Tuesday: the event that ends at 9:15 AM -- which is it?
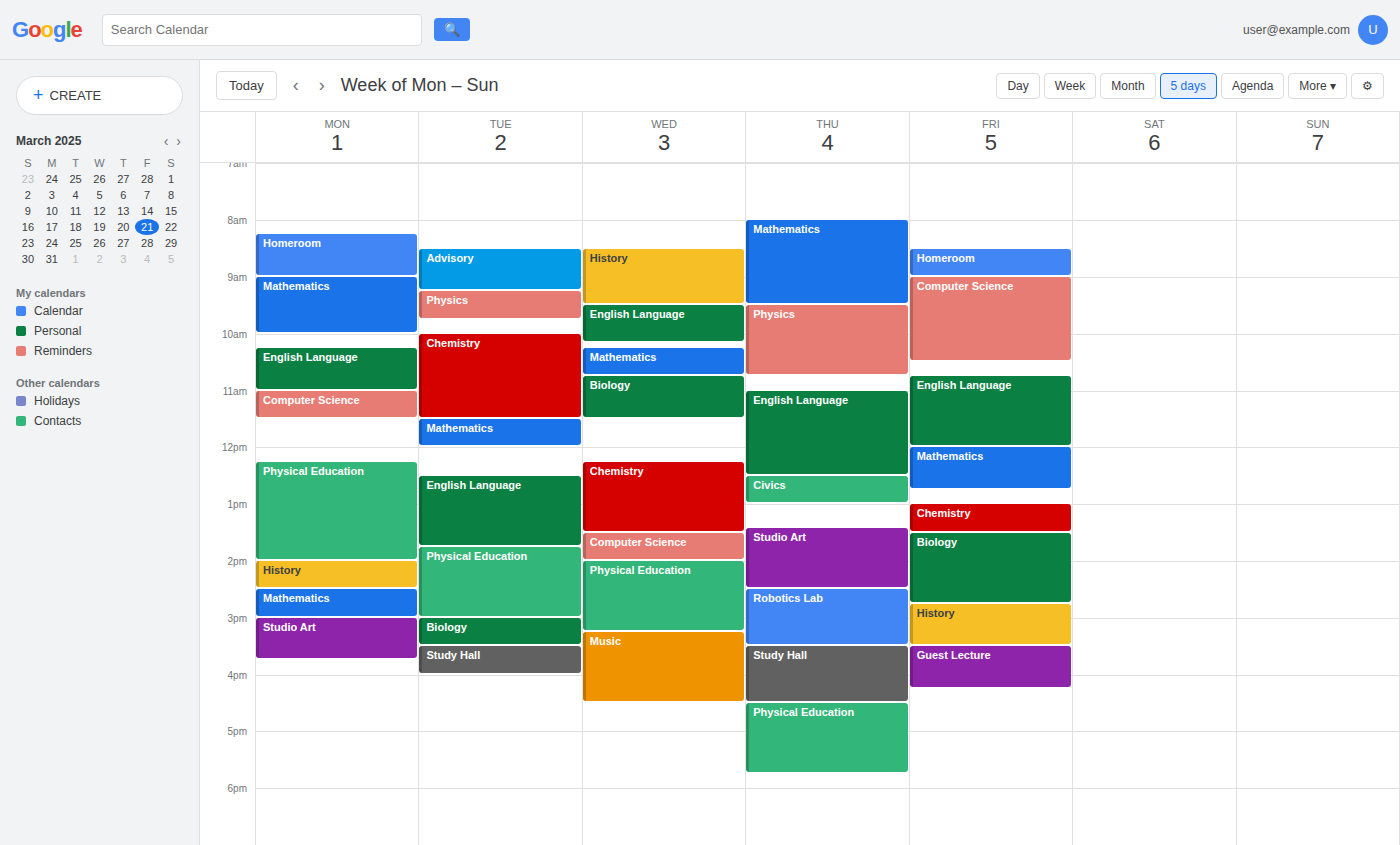
"Advisory"